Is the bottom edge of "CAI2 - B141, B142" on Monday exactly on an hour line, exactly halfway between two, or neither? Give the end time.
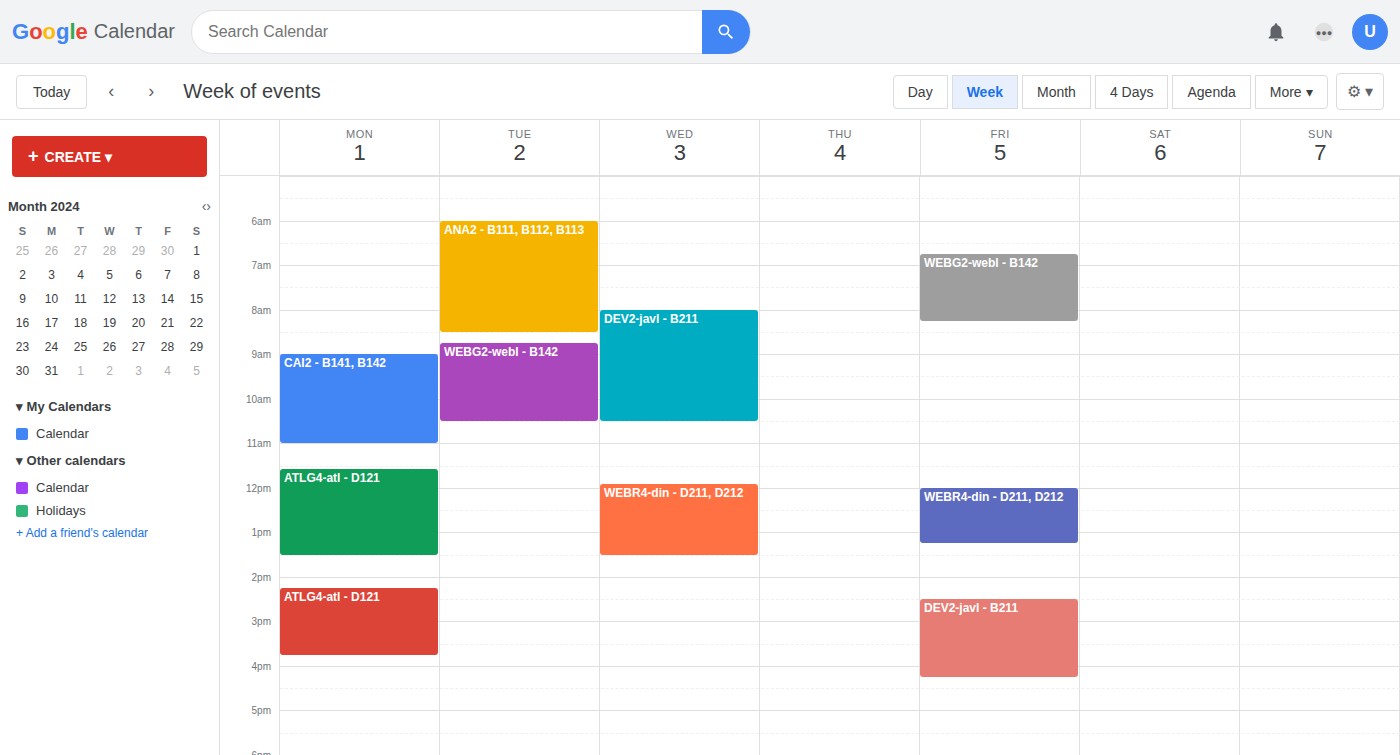
11:00 -- exactly on the 11:00 line.